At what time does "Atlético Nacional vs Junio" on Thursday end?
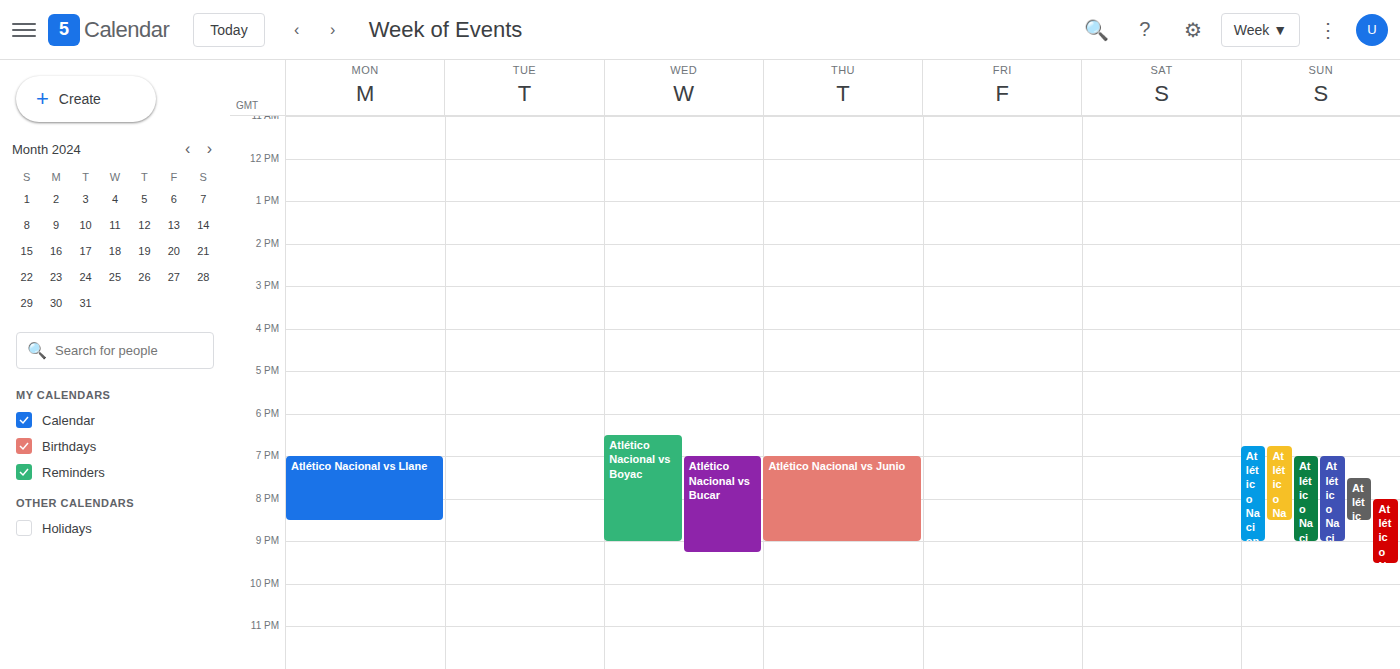
9:00 PM